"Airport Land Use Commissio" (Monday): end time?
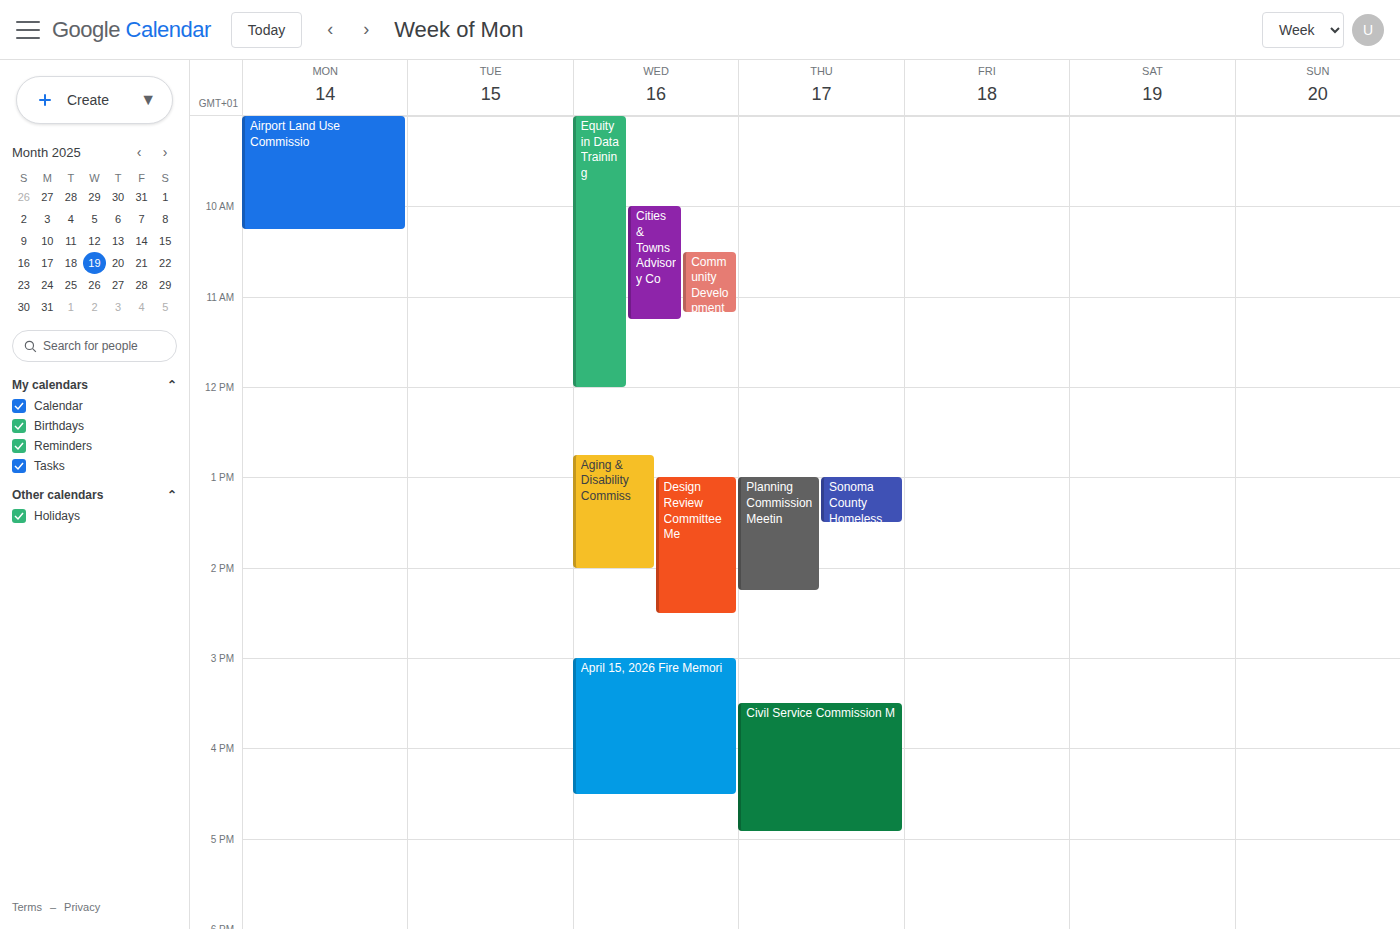
10:15 AM